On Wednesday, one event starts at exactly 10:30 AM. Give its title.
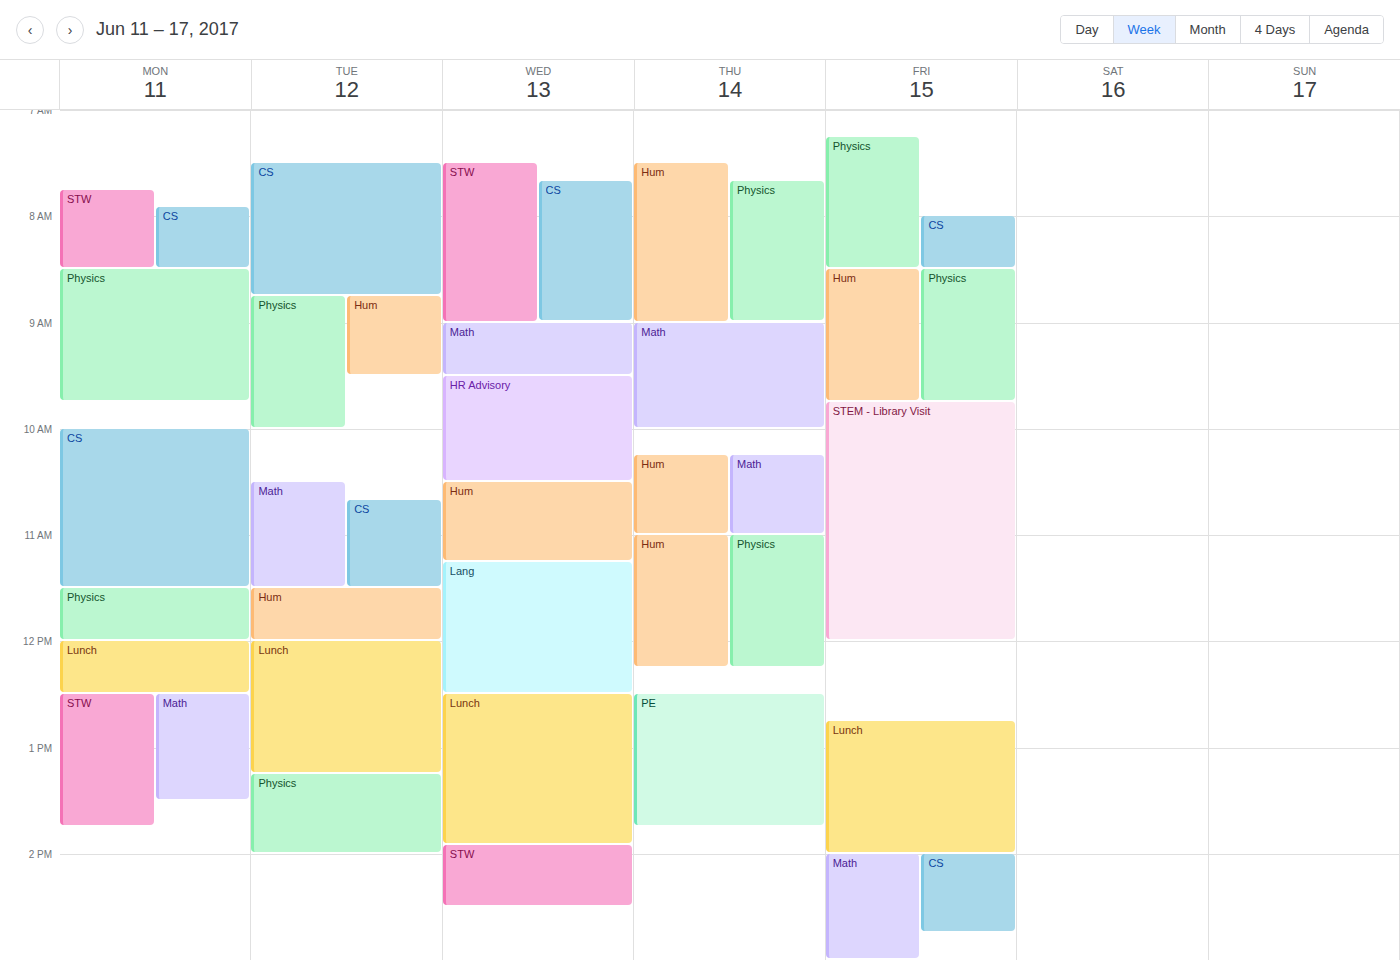
"Hum"